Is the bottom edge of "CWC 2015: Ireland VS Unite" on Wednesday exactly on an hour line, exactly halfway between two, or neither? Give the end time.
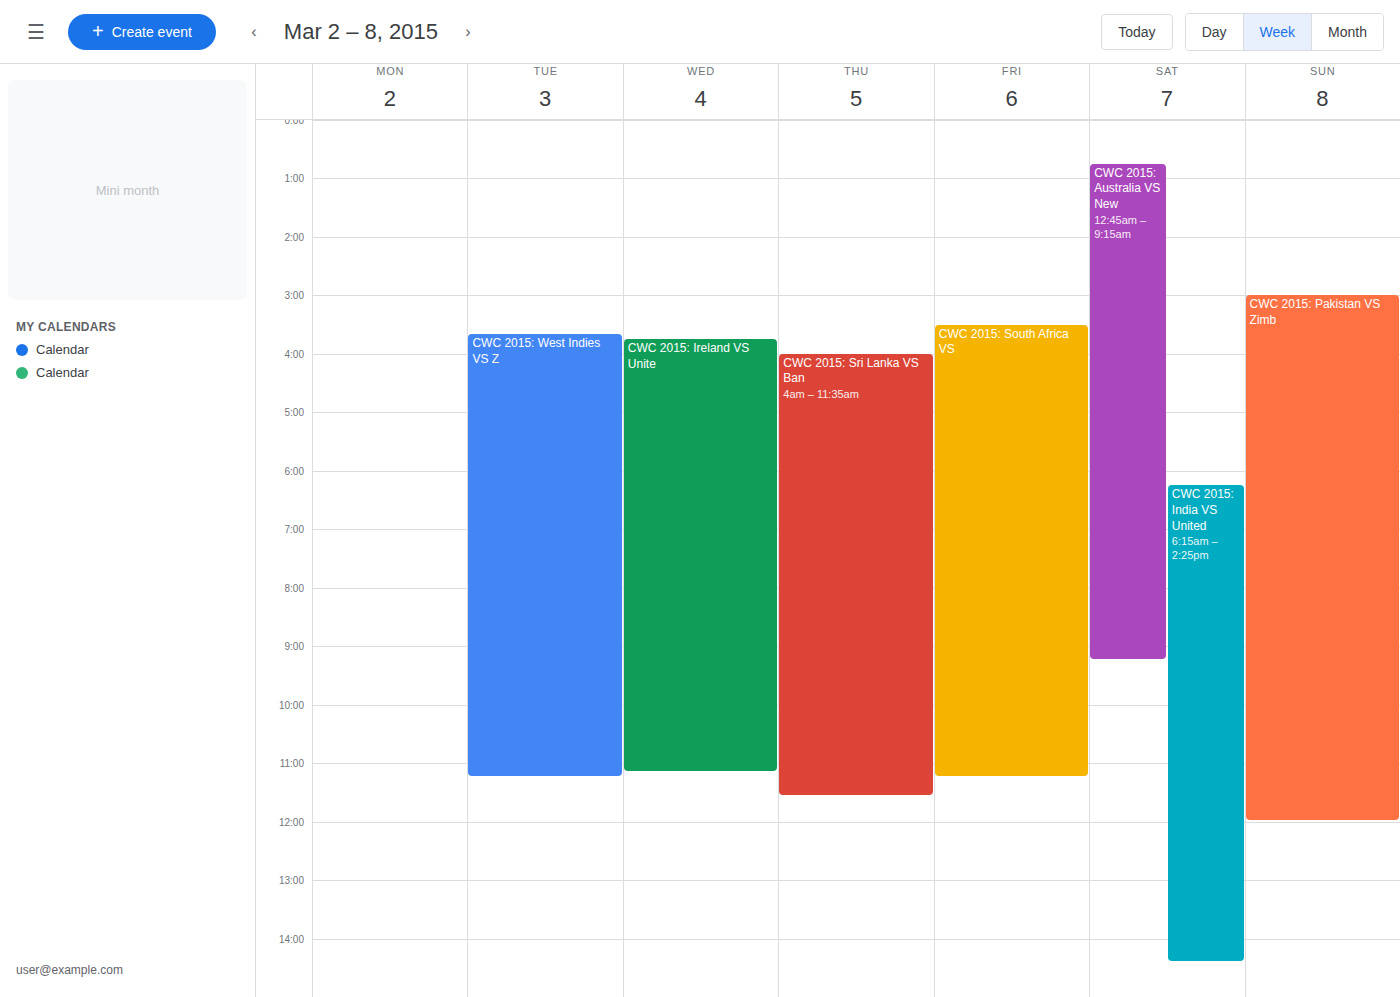
11:10 AM -- neither: 10 minutes below the 11 AM line and 50 minutes above the 12 PM line.